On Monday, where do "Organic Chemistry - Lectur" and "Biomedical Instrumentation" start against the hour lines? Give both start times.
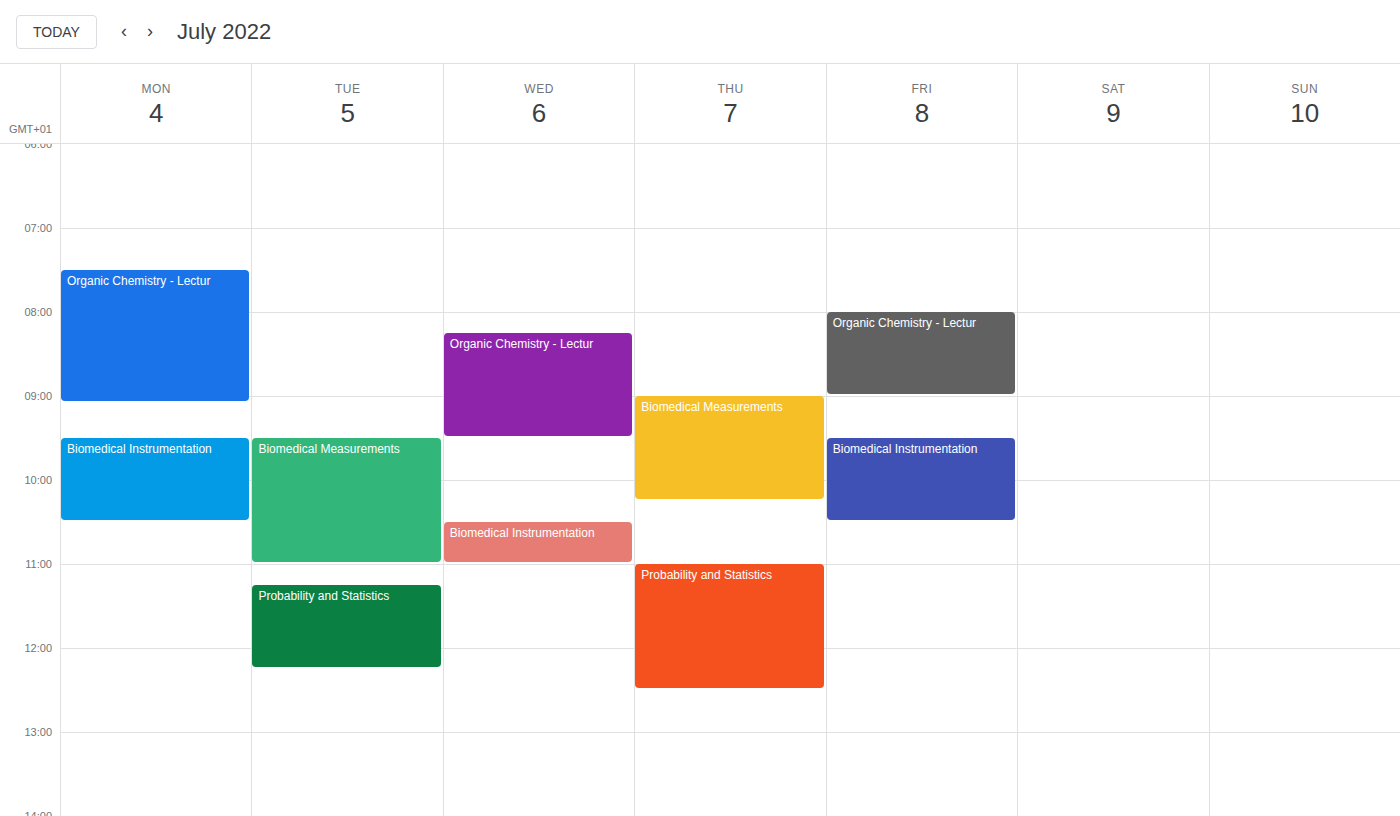
"Organic Chemistry - Lectur": 7:30 AM, halfway between the 7 AM and 8 AM lines. "Biomedical Instrumentation": 9:30 AM, halfway between the 9 AM and 10 AM lines.